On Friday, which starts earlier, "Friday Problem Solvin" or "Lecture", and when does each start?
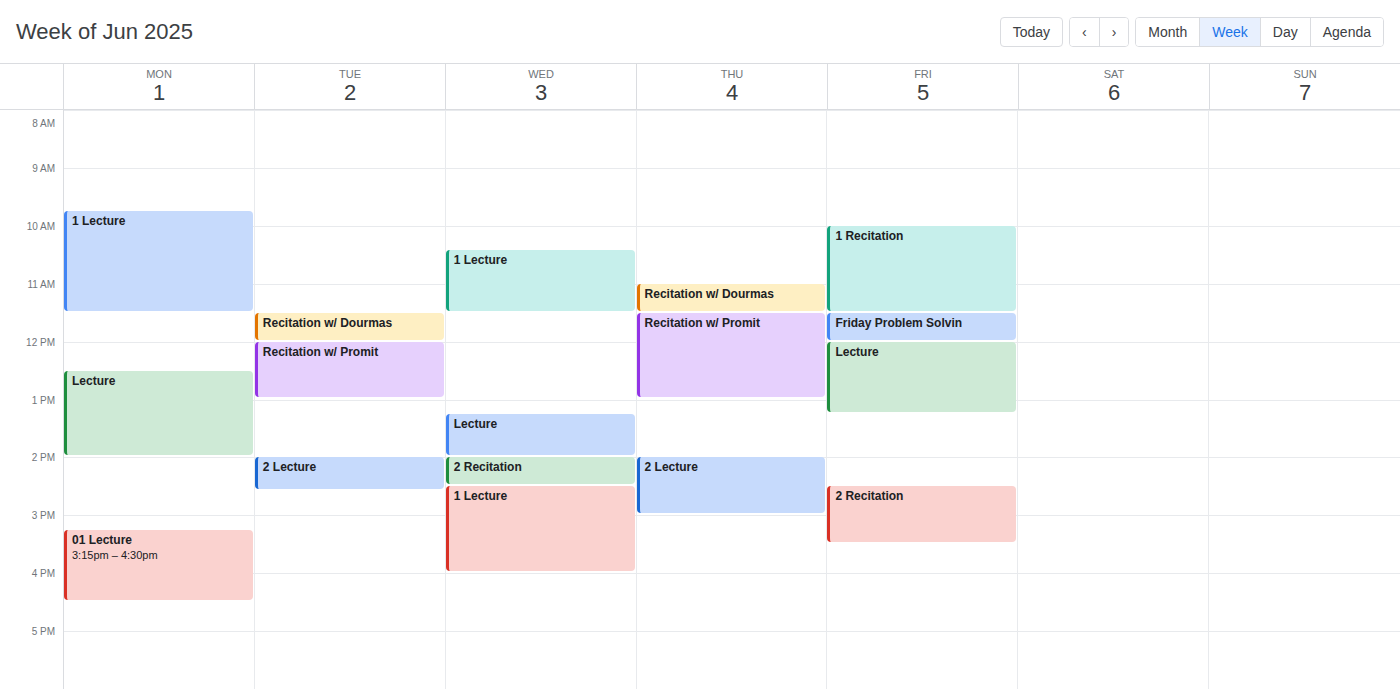
"Friday Problem Solvin" 11:30 AM; "Lecture" 12:00 PM.